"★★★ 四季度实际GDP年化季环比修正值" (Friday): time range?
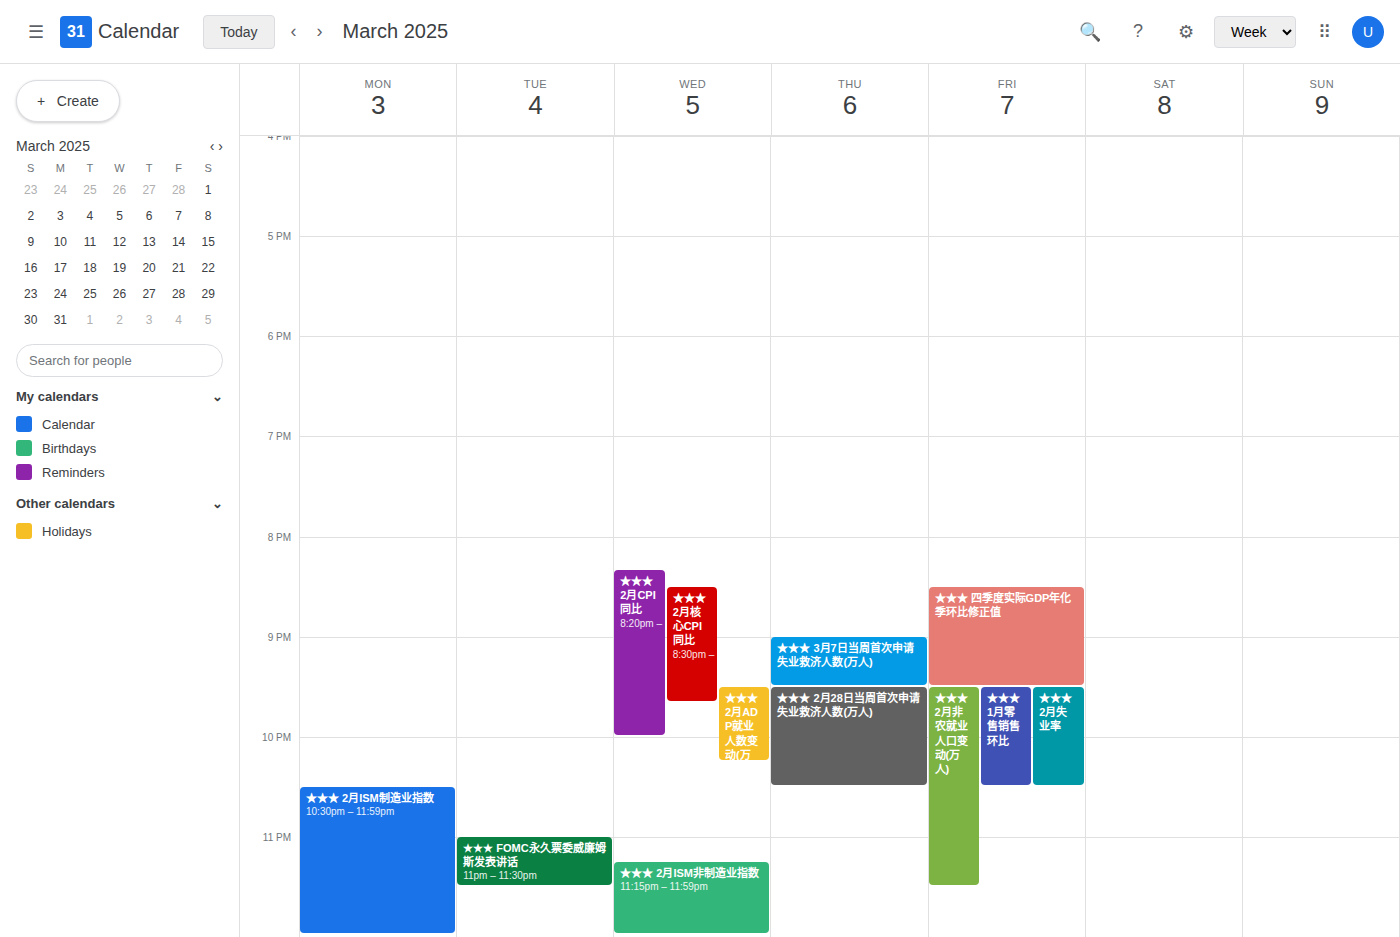
20:30 to 21:30